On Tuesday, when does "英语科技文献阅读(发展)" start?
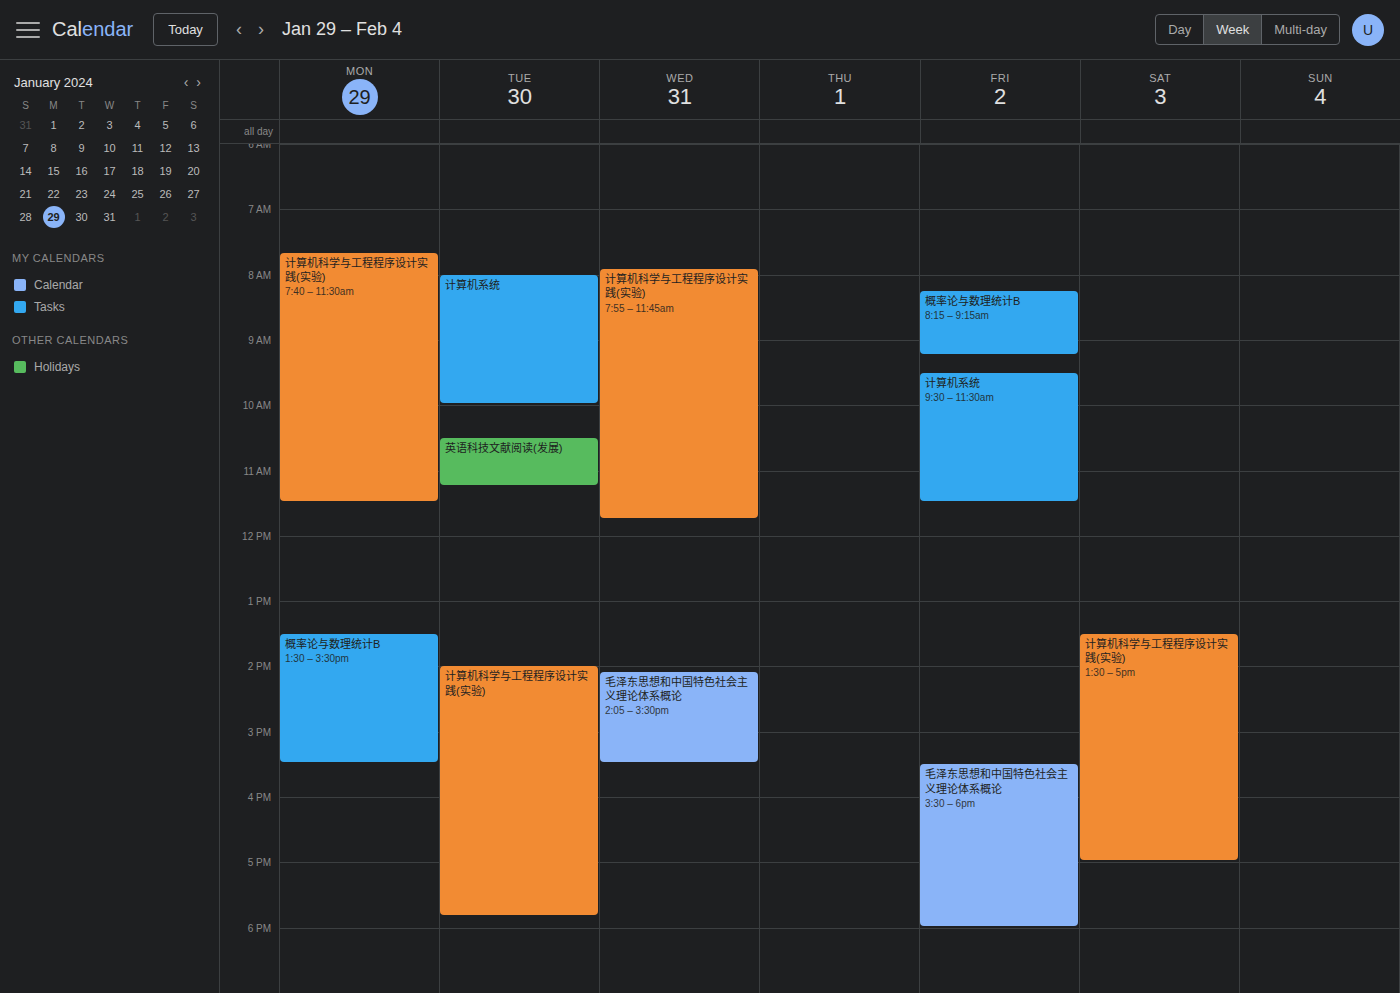
10:30 AM